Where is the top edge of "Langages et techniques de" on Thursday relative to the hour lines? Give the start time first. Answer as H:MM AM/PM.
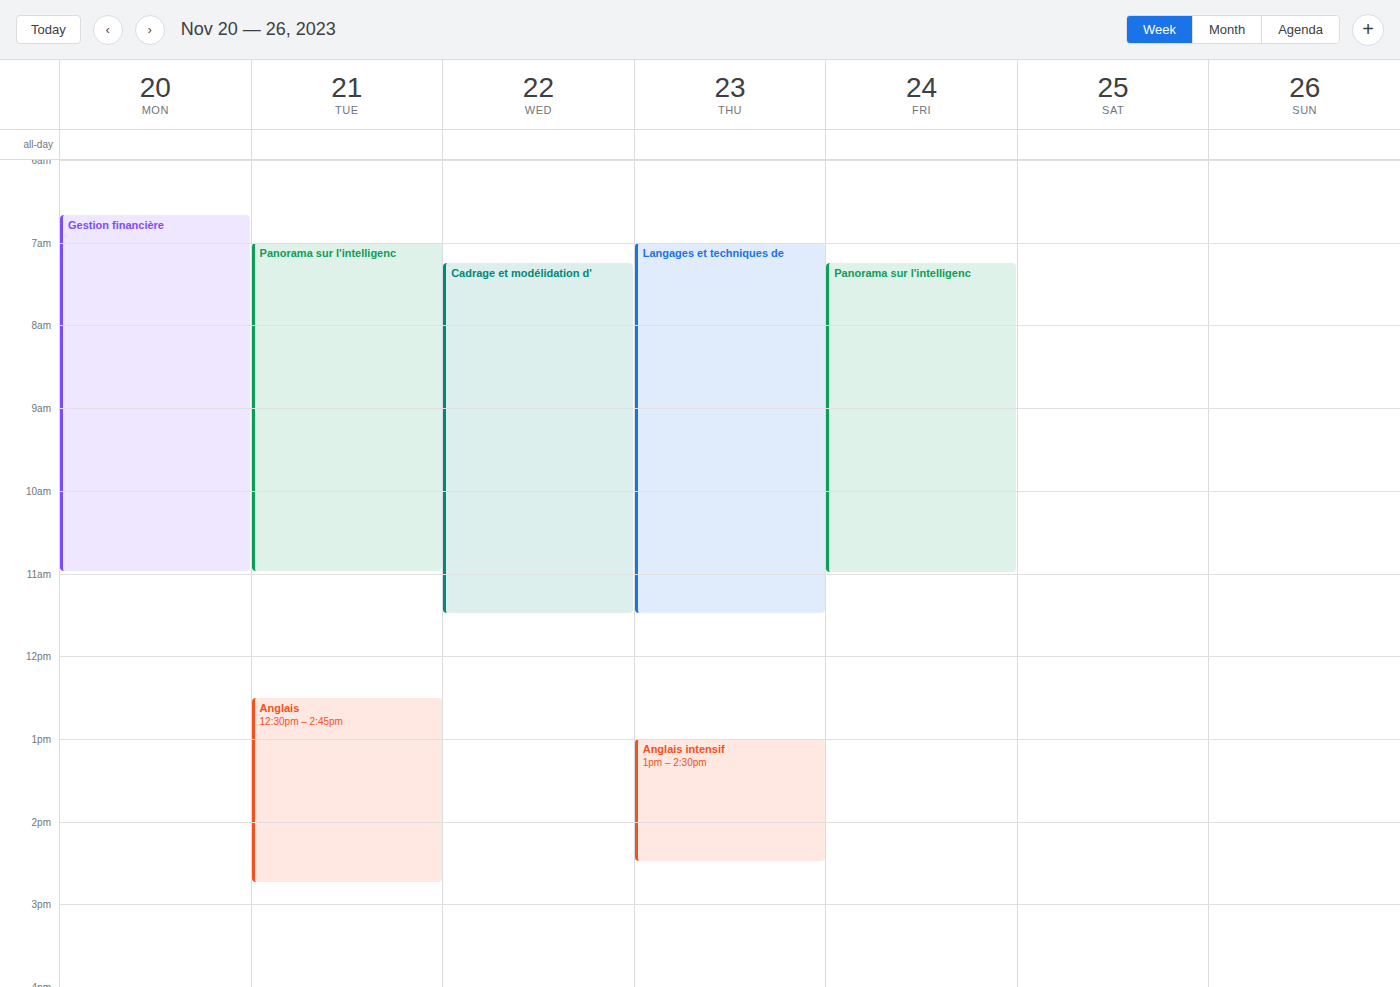
7:00 AM -- exactly on the 7 AM line.